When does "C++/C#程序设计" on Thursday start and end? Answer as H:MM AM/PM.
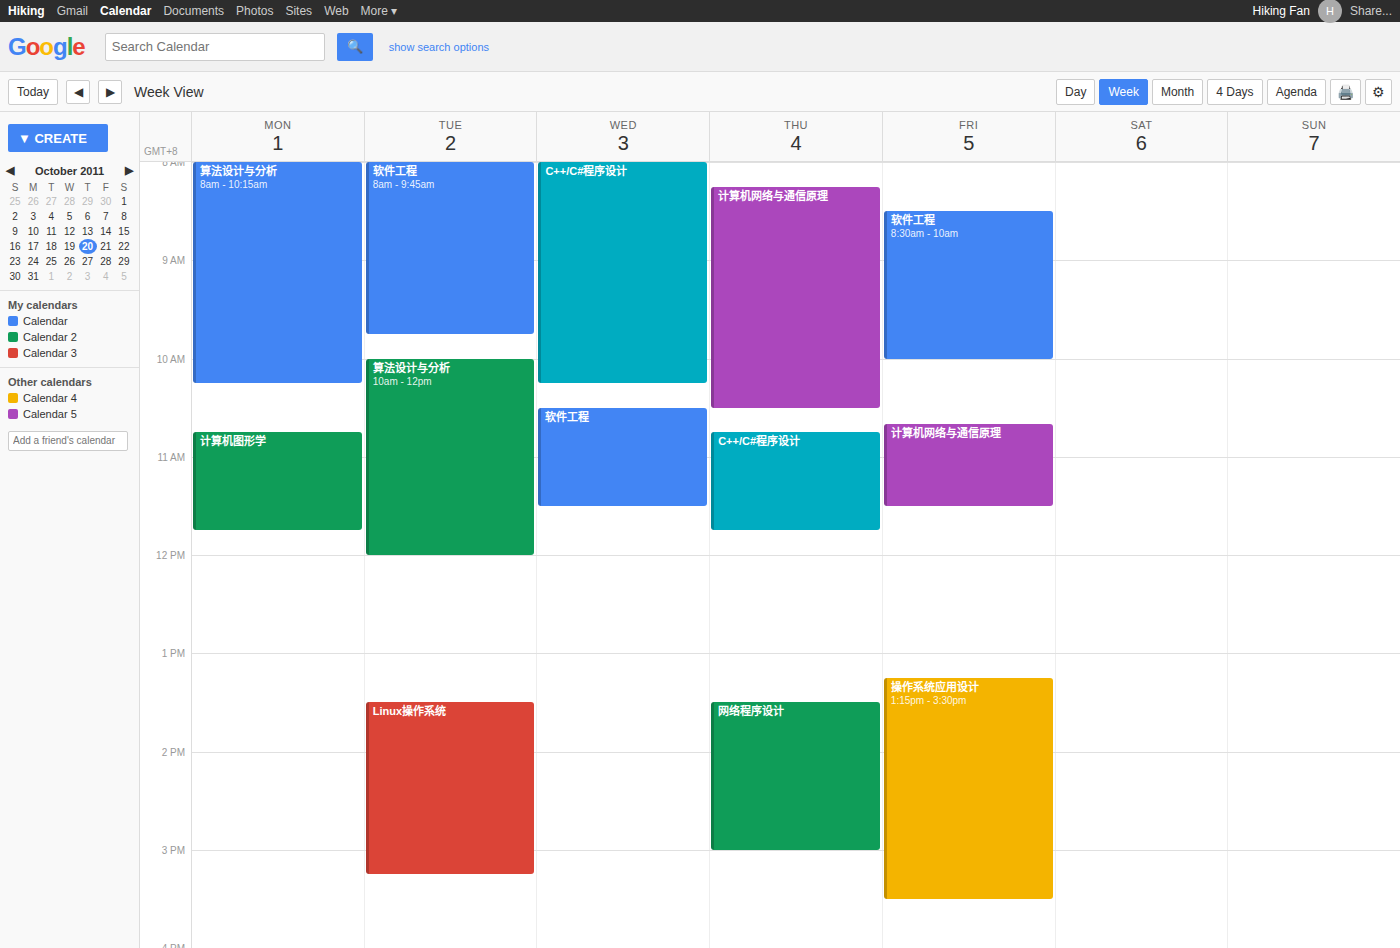
10:45 AM to 11:45 AM